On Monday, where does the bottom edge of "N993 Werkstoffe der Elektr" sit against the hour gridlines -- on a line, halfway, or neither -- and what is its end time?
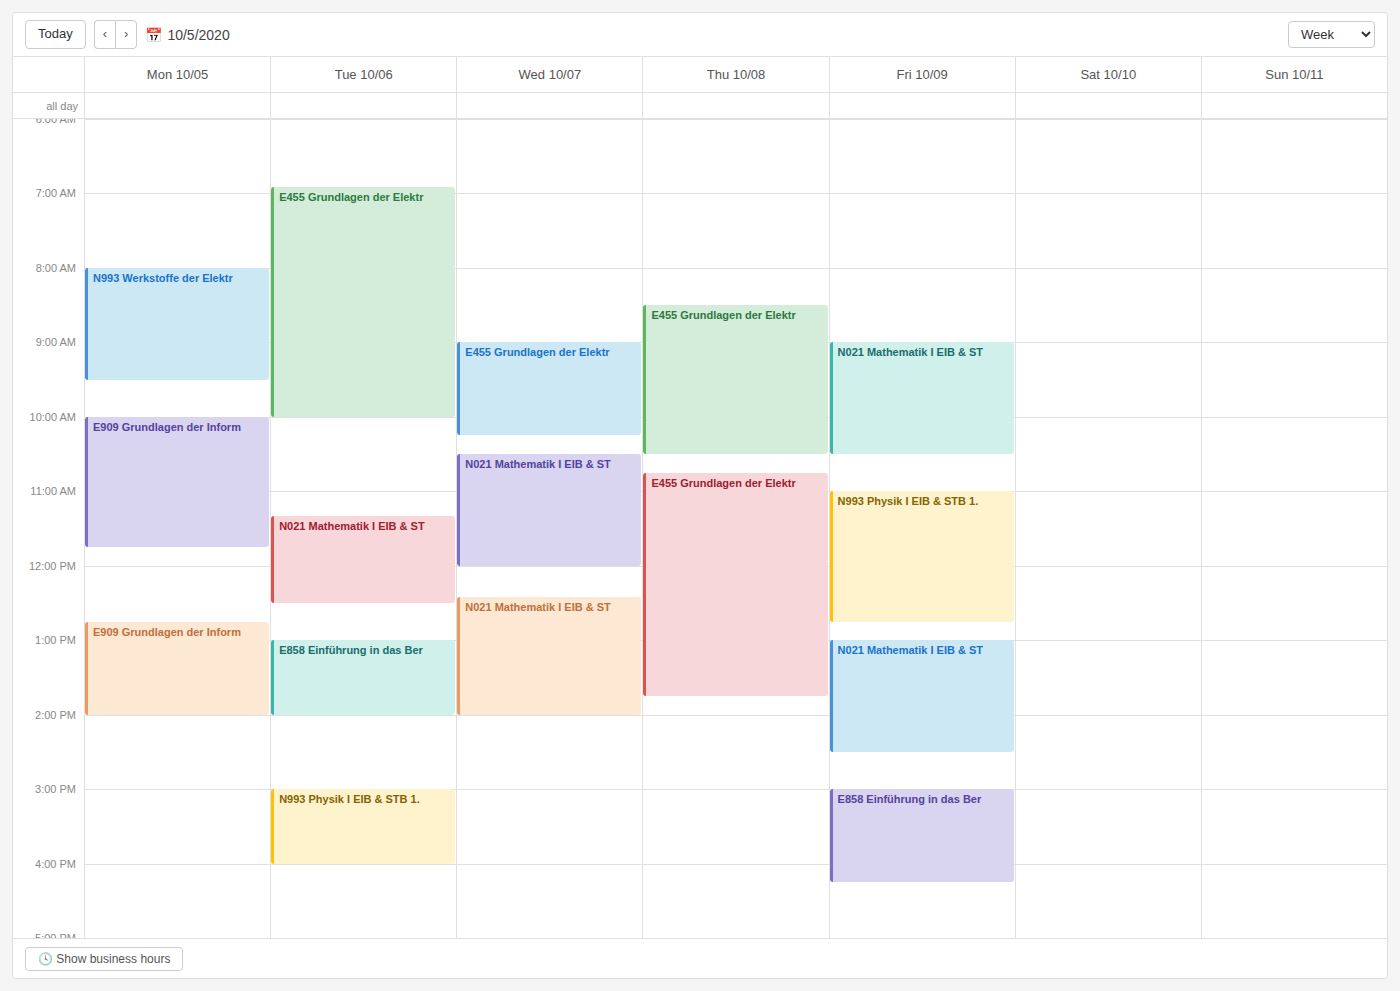
9:30 AM -- halfway between the 9 AM and 10 AM lines.